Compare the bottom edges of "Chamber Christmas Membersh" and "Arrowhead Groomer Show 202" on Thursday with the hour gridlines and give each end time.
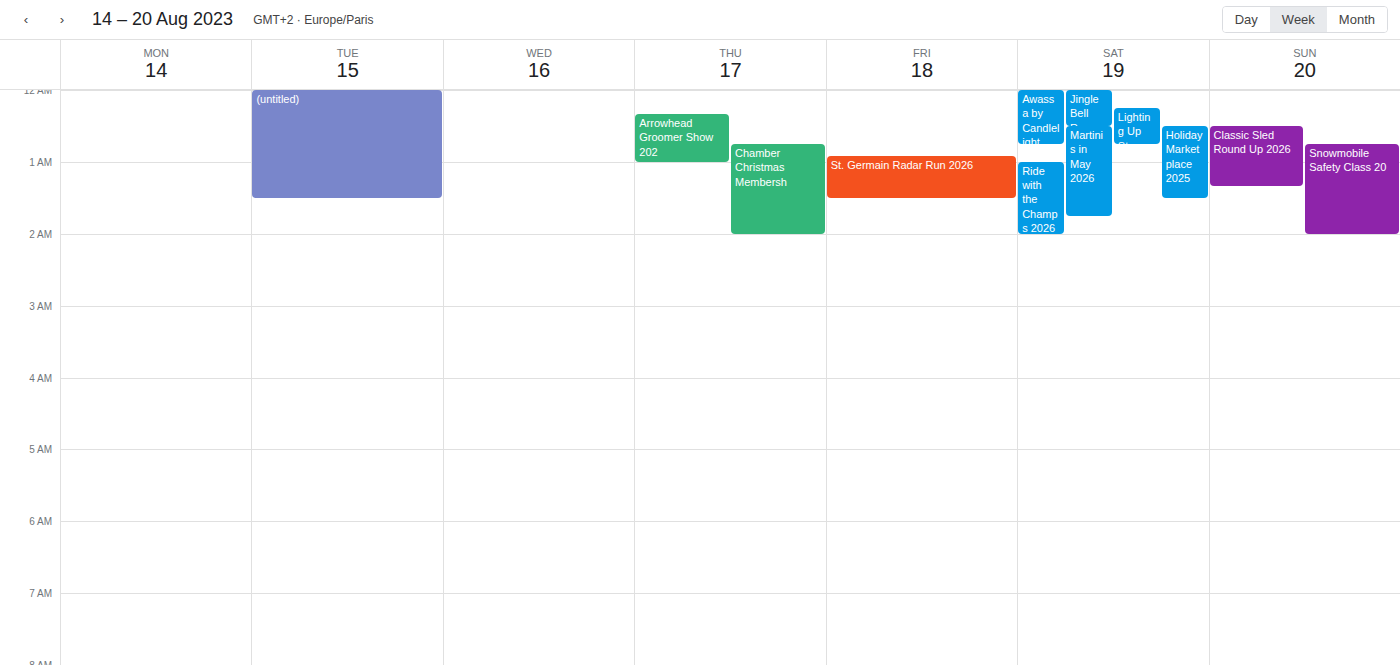
"Chamber Christmas Membersh": 2:00 AM, exactly on the 2 AM line. "Arrowhead Groomer Show 202": 1:00 AM, exactly on the 1 AM line.